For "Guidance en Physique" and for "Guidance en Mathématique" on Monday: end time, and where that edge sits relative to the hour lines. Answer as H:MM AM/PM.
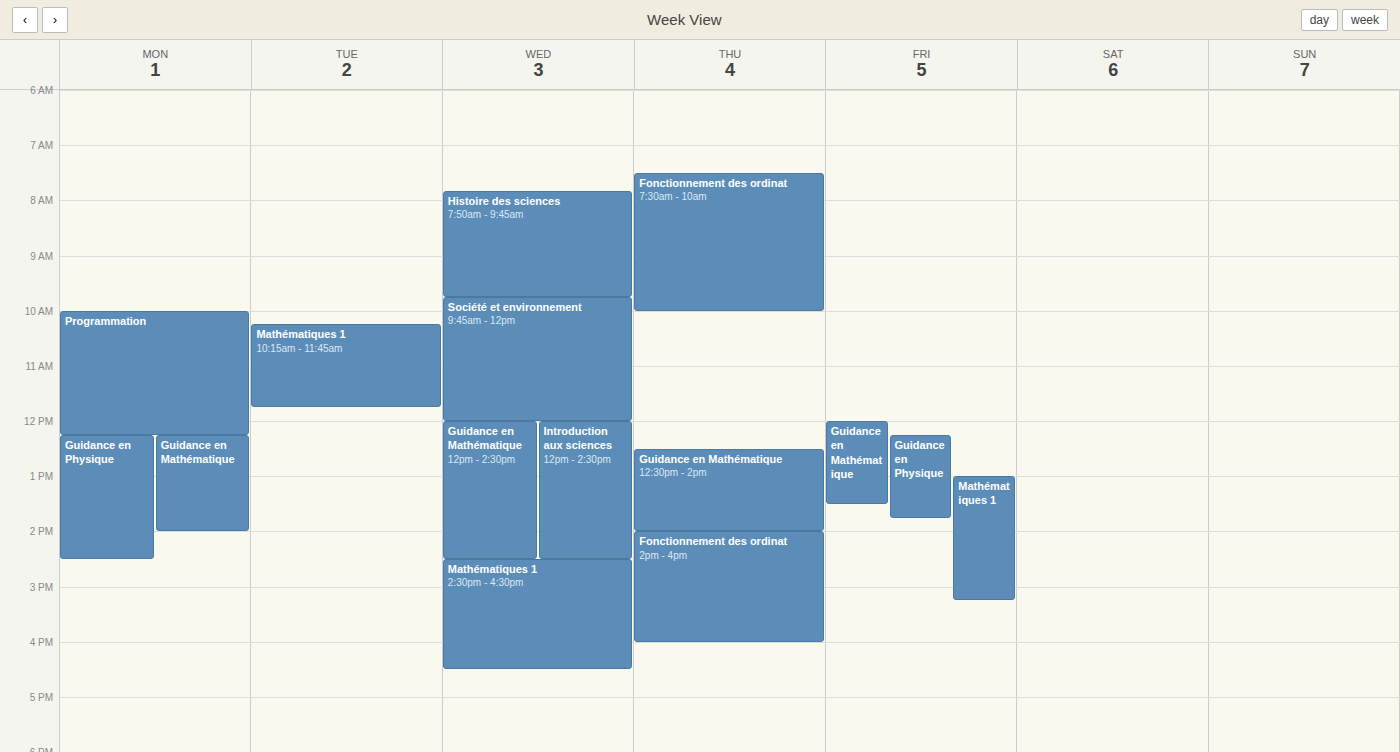
"Guidance en Physique": 2:30 PM, halfway between the 2 PM and 3 PM lines. "Guidance en Mathématique": 2:00 PM, exactly on the 2 PM line.